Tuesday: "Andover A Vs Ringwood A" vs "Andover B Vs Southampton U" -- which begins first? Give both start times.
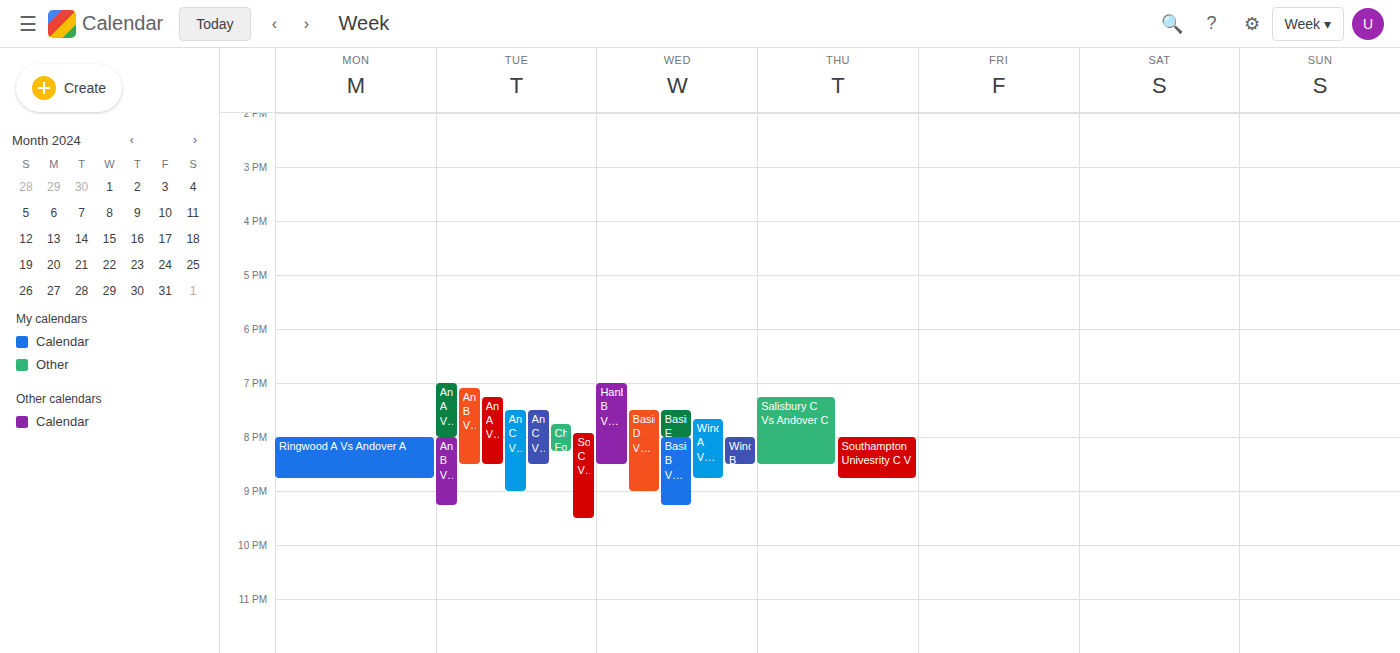
"Andover A Vs Ringwood A" 7:00 PM; "Andover B Vs Southampton U" 8:00 PM.